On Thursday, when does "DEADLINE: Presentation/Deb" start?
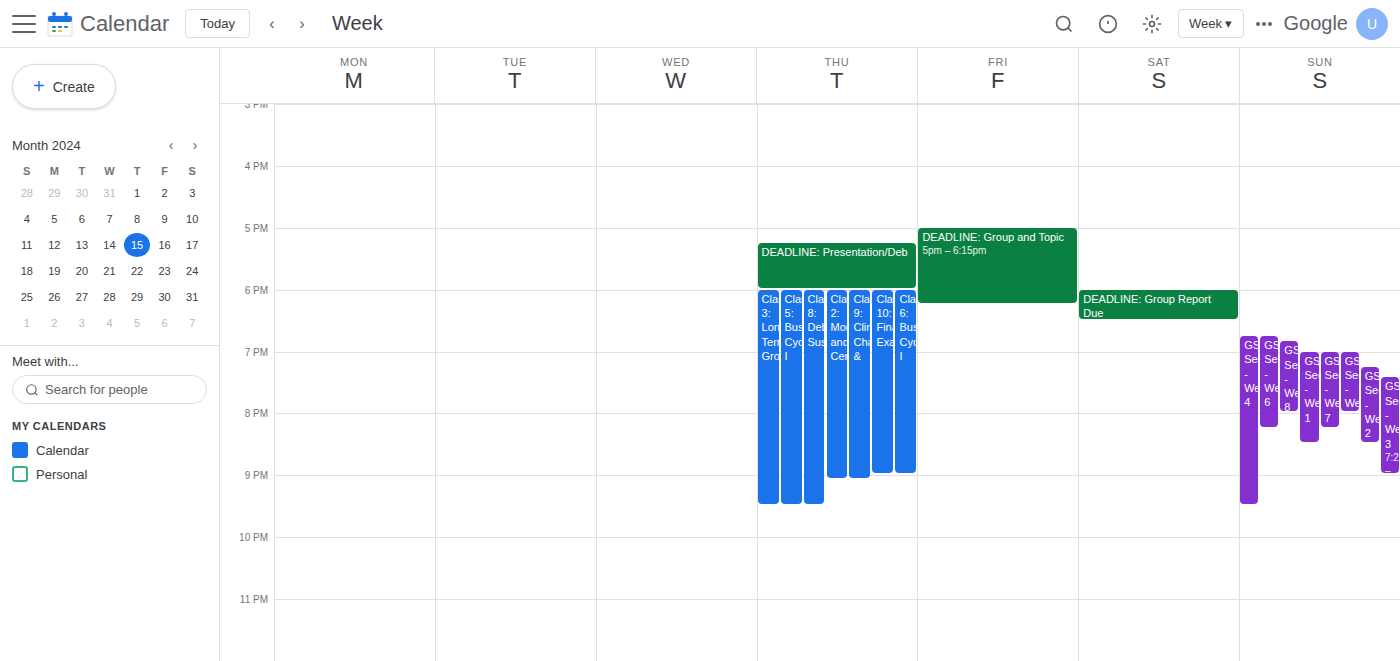
5:15 PM